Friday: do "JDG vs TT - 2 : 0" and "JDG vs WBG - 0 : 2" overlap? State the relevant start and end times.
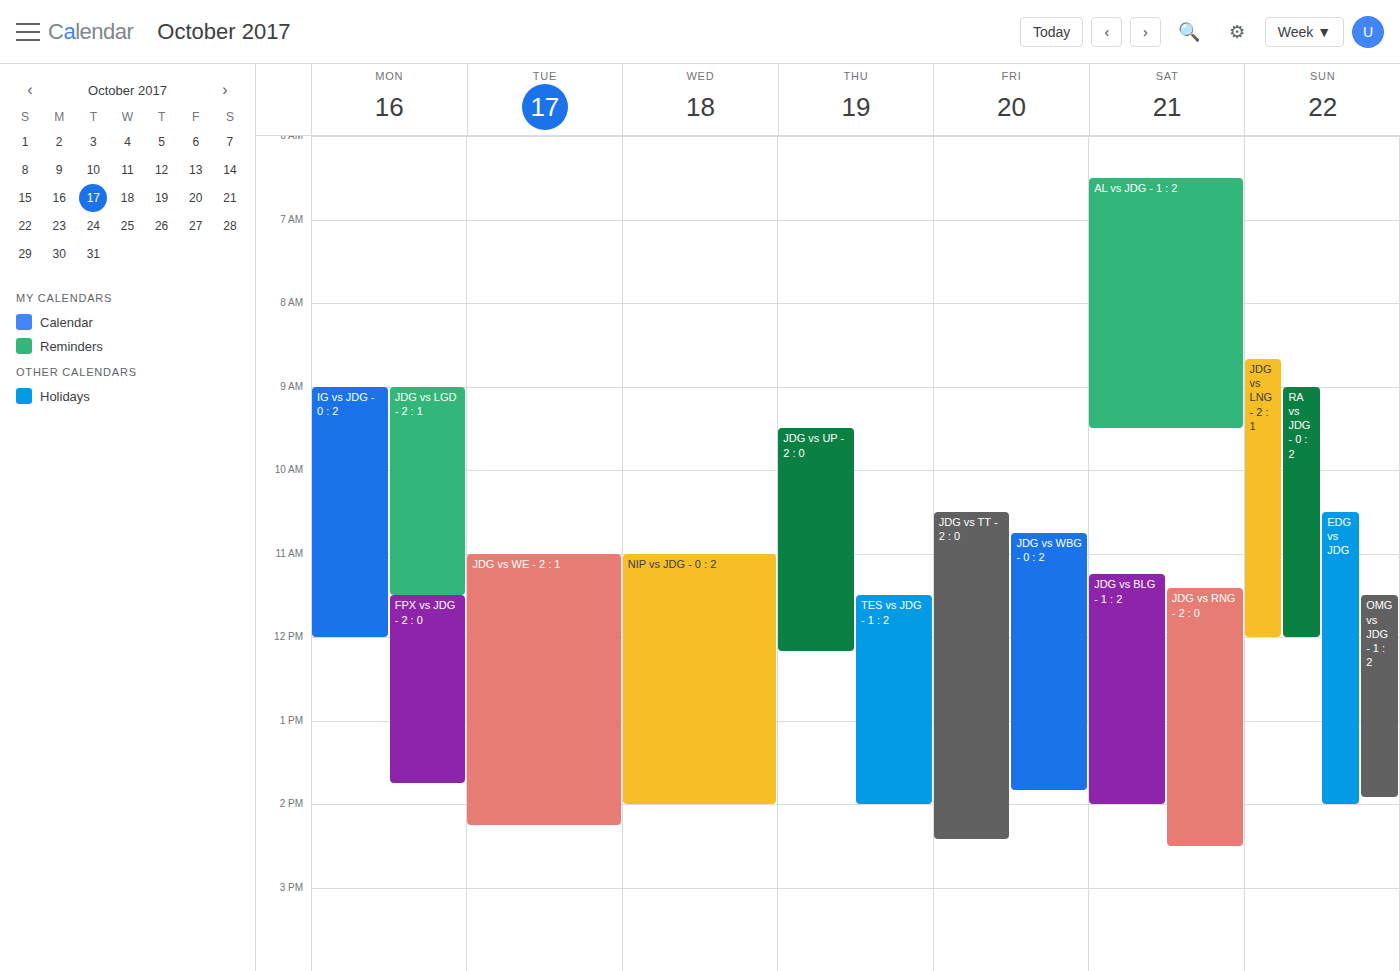
"JDG vs WBG - 0 : 2" runs 10:45 AM to 1:50 PM, inside "JDG vs TT - 2 : 0" -- they overlap.